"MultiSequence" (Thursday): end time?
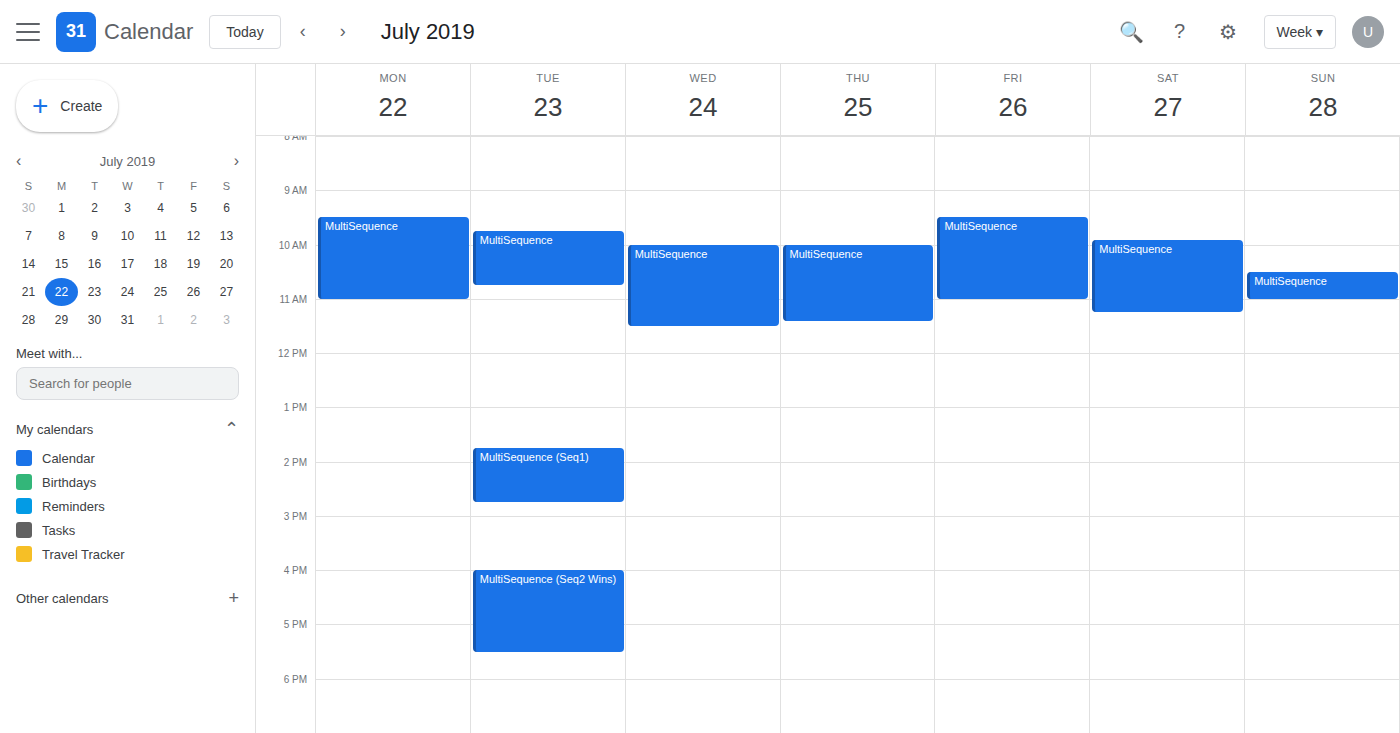
11:25 AM